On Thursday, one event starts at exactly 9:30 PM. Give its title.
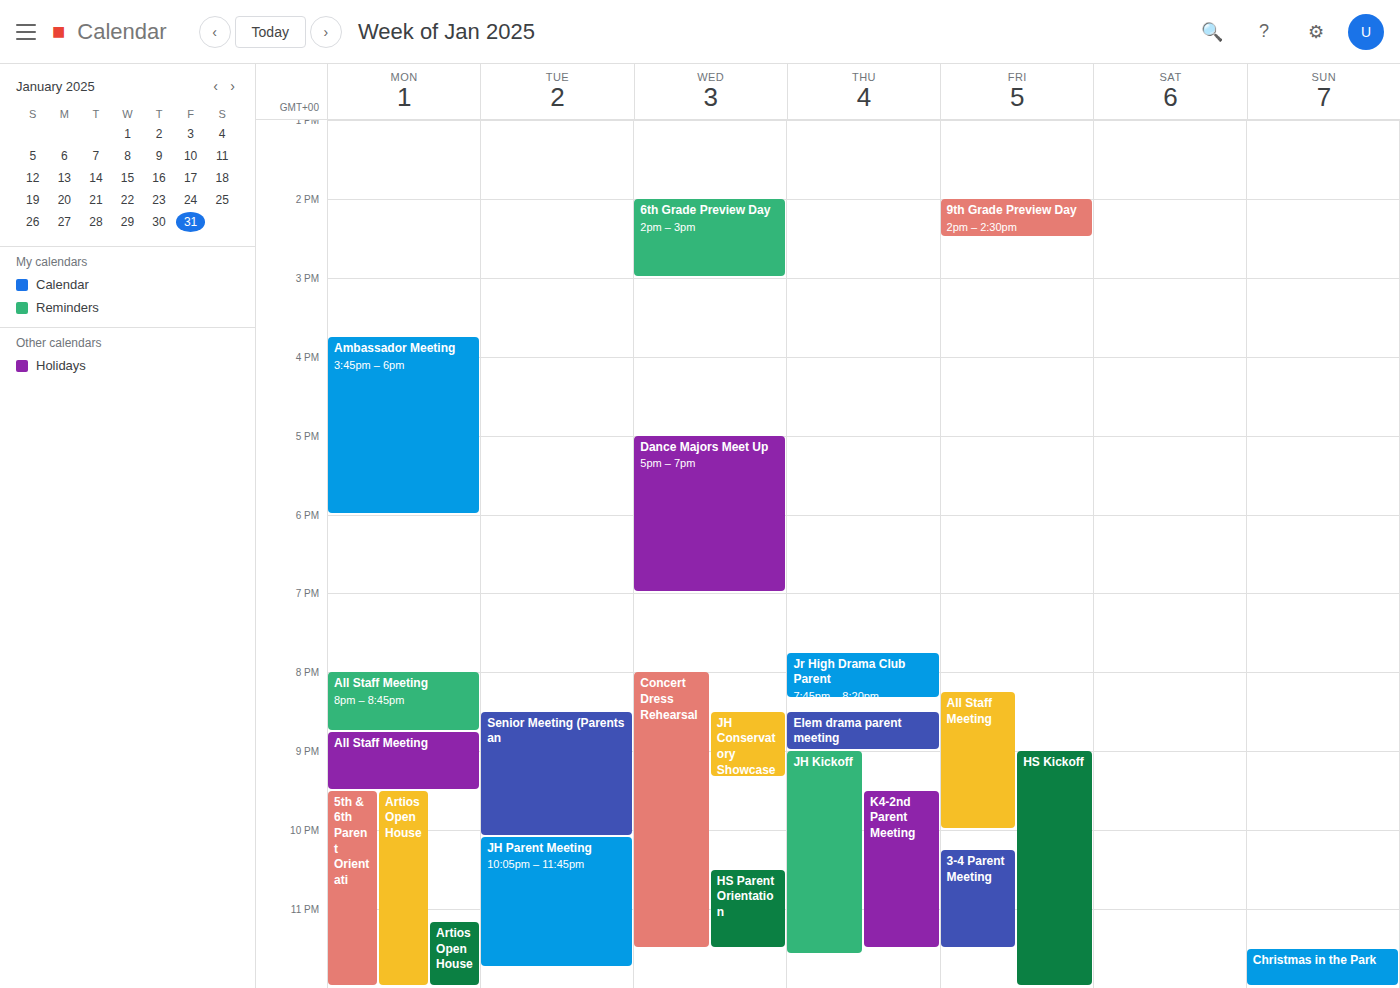
"K4-2nd Parent Meeting"